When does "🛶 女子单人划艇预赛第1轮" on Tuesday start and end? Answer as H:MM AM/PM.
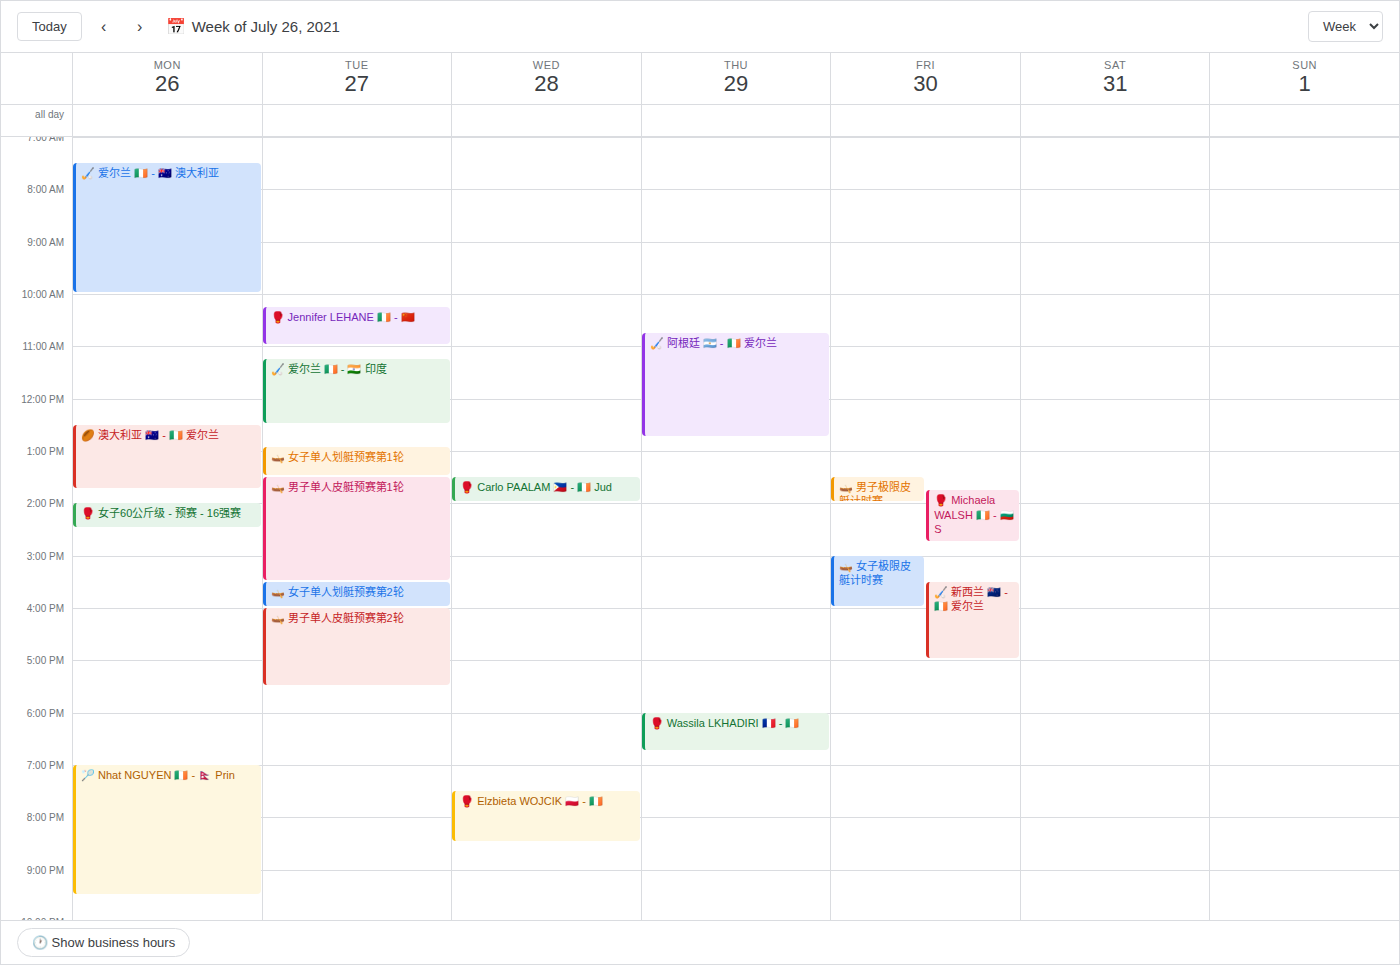
12:55 PM to 1:30 PM